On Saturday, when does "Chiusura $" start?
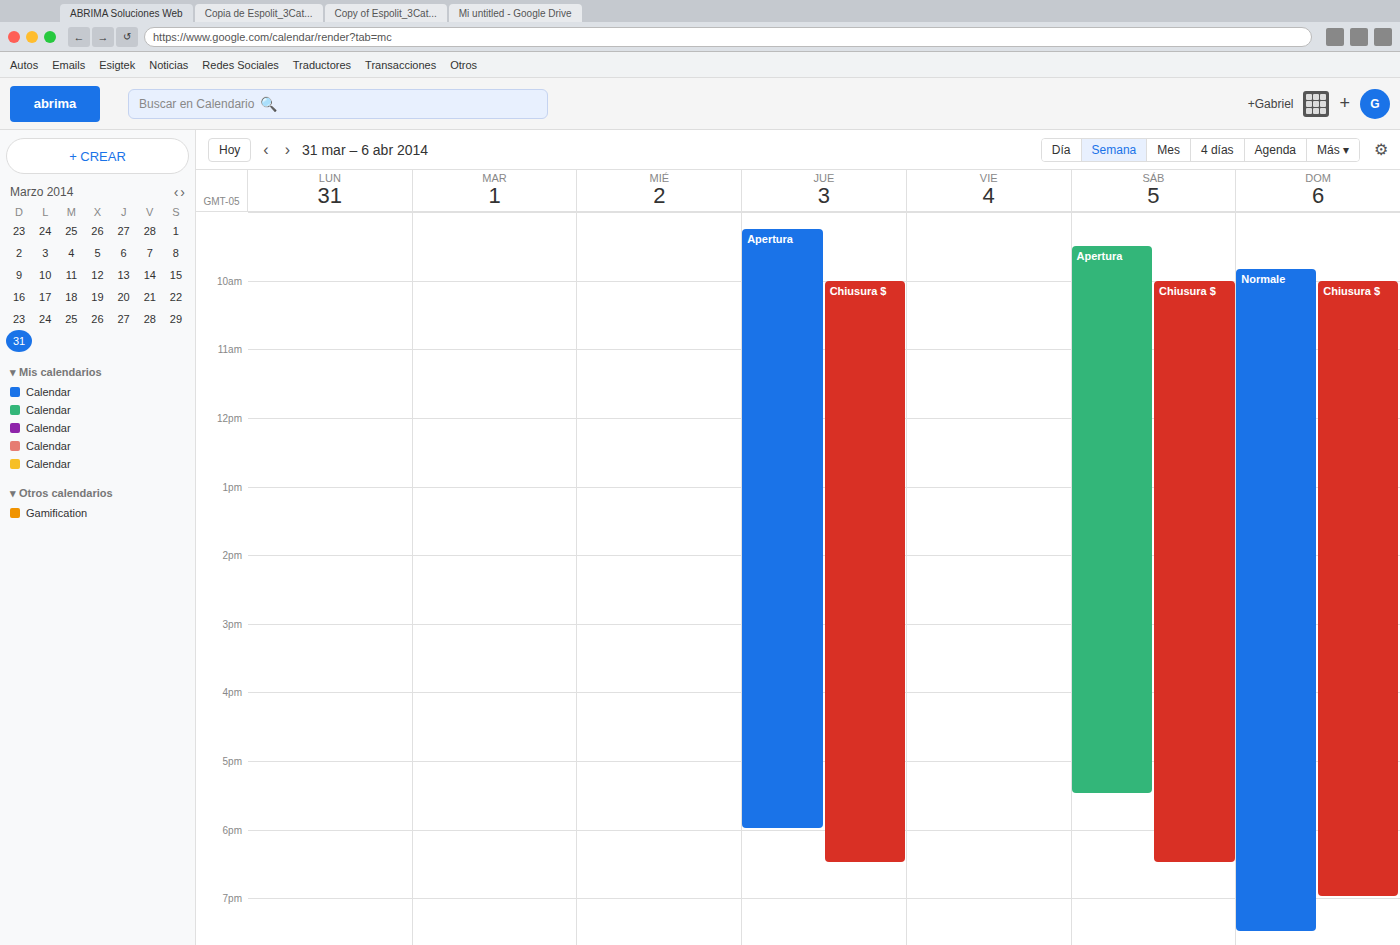
10:00 AM